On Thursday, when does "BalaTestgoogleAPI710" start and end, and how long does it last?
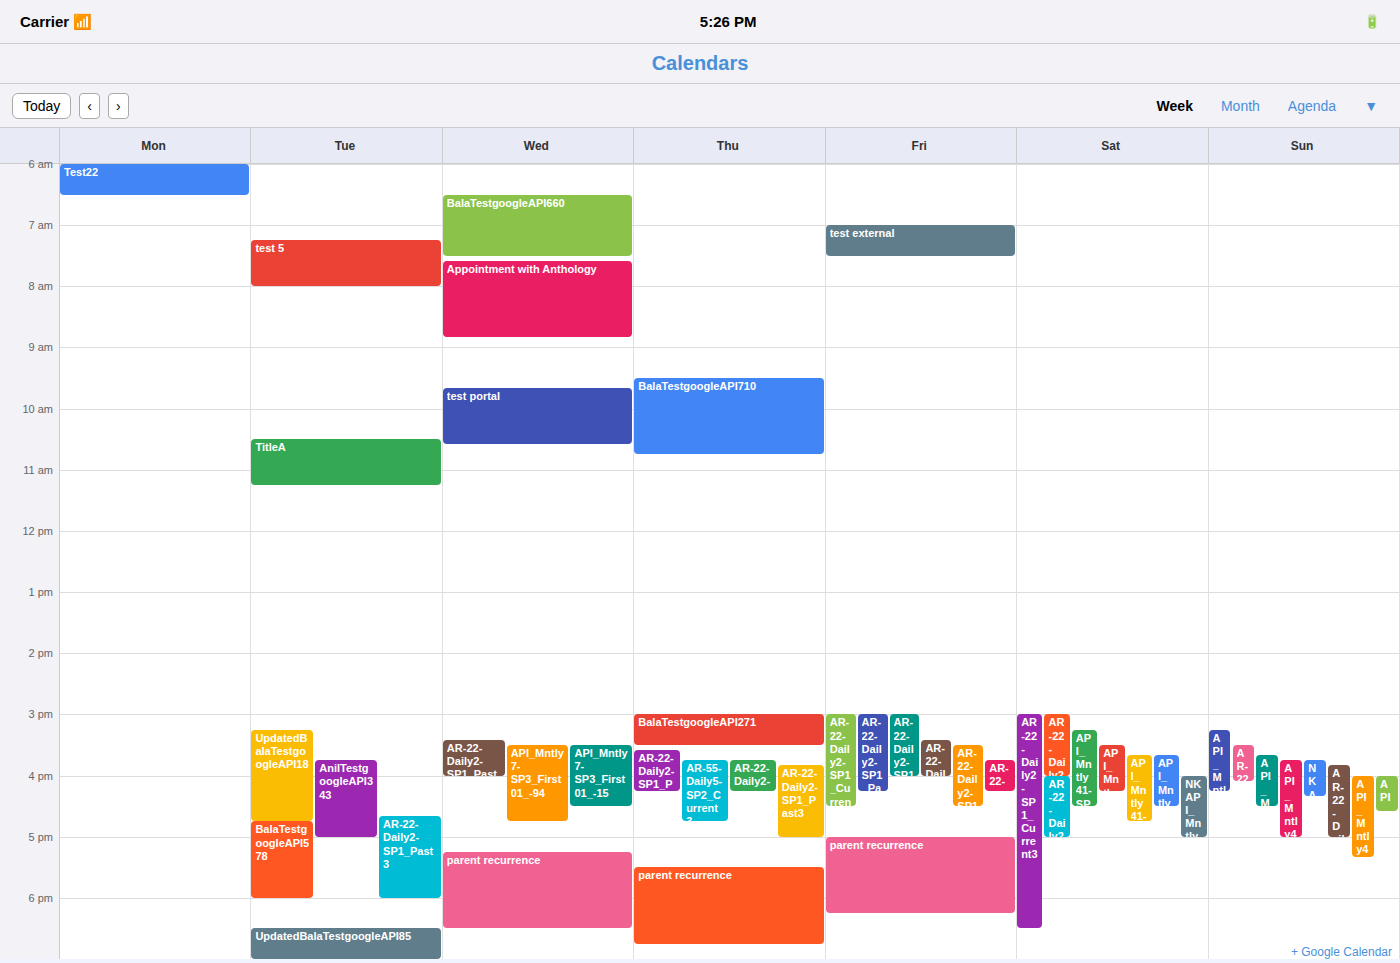
09:30 to 10:45, 1 hour 15 minutes